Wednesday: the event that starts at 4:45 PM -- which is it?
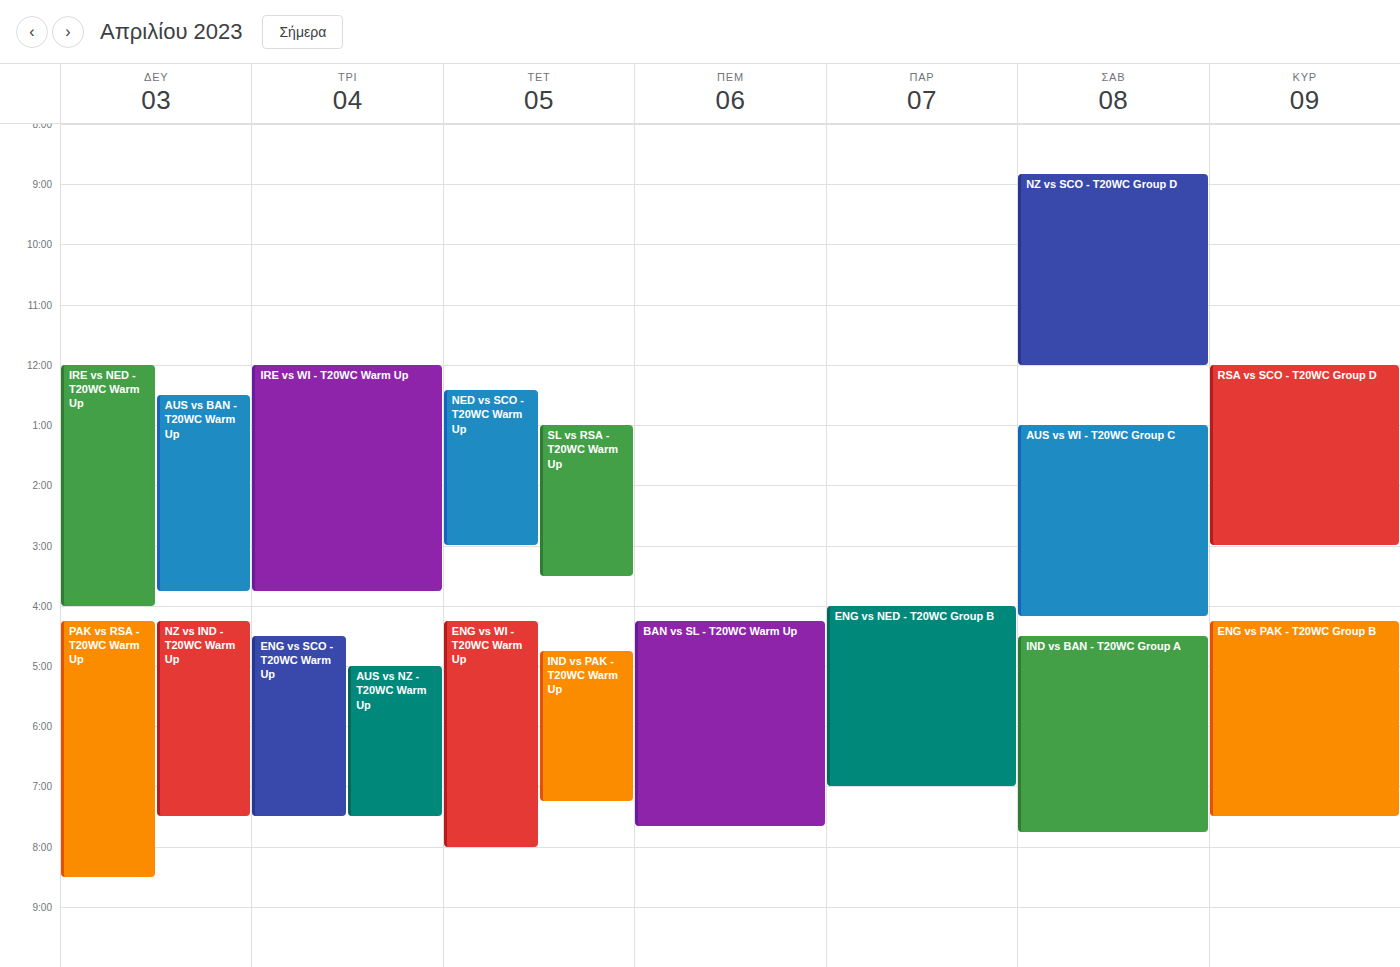
"IND vs PAK - T20WC Warm Up"